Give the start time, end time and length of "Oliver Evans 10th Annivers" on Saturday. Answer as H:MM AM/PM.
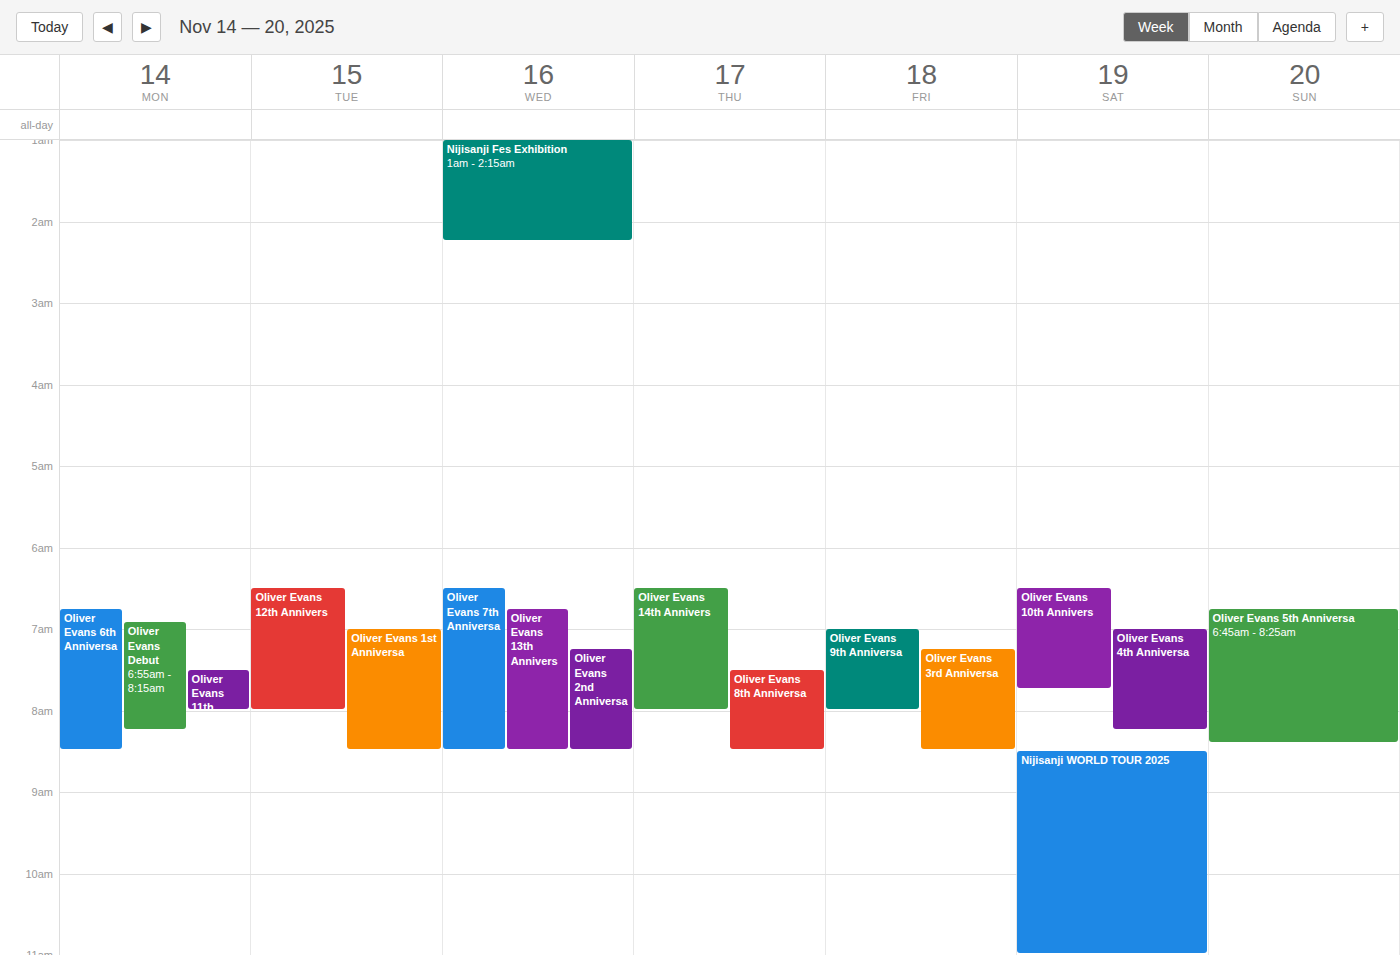
6:30 AM to 7:45 AM, 1 hour 15 minutes